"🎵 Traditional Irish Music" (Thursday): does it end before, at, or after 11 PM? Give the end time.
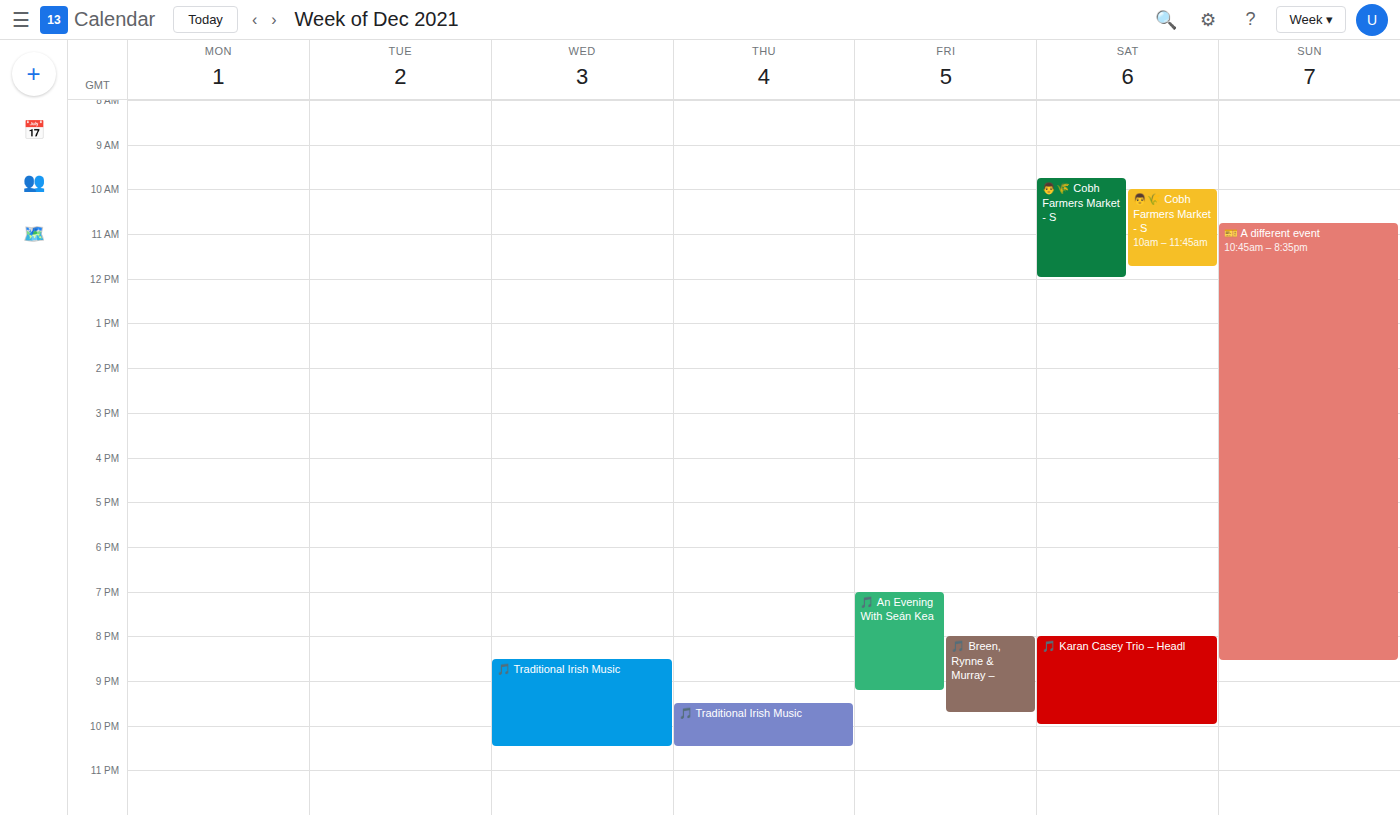
10:30 PM -- before 11 PM, 30 minutes above the 11 PM line.